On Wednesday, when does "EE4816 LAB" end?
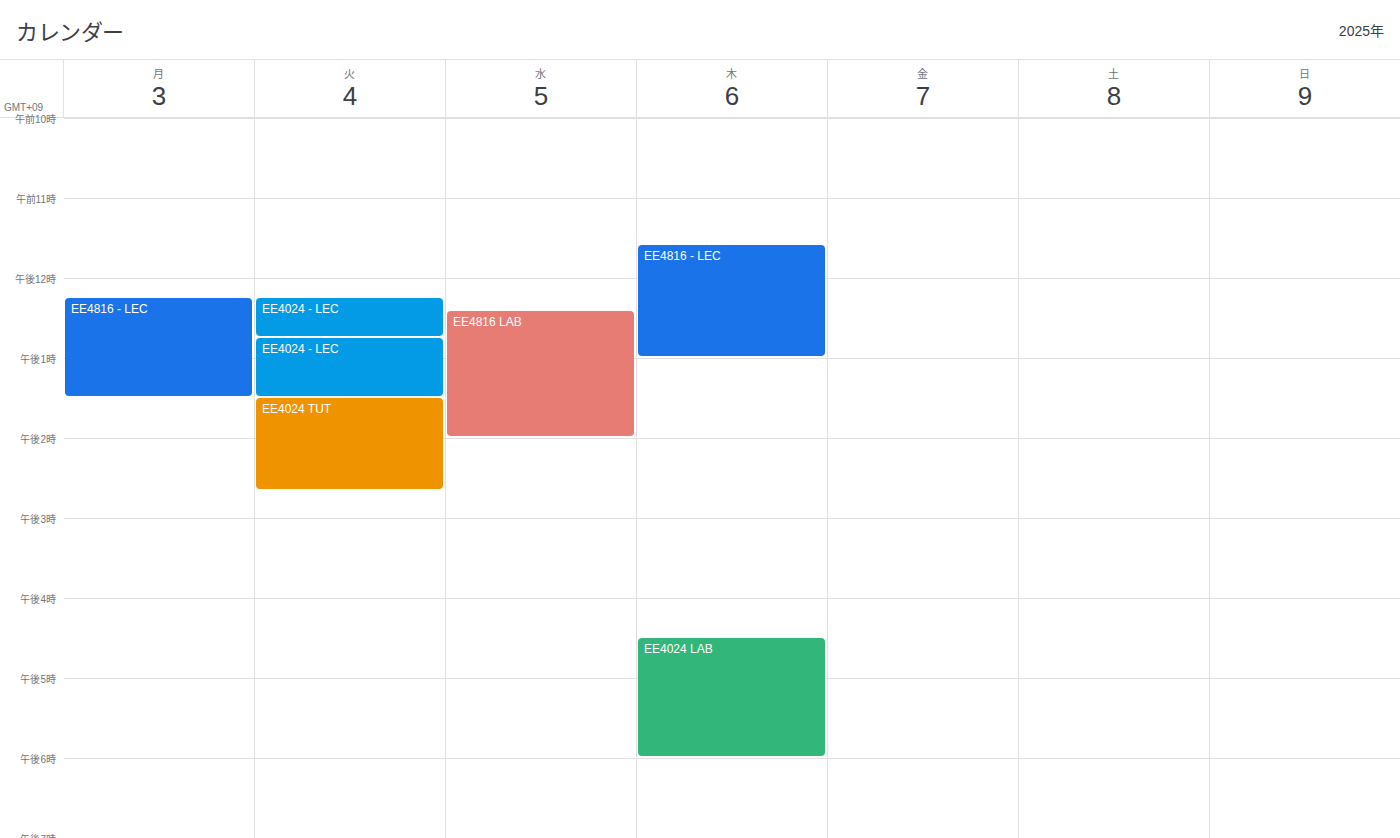
2:00 PM